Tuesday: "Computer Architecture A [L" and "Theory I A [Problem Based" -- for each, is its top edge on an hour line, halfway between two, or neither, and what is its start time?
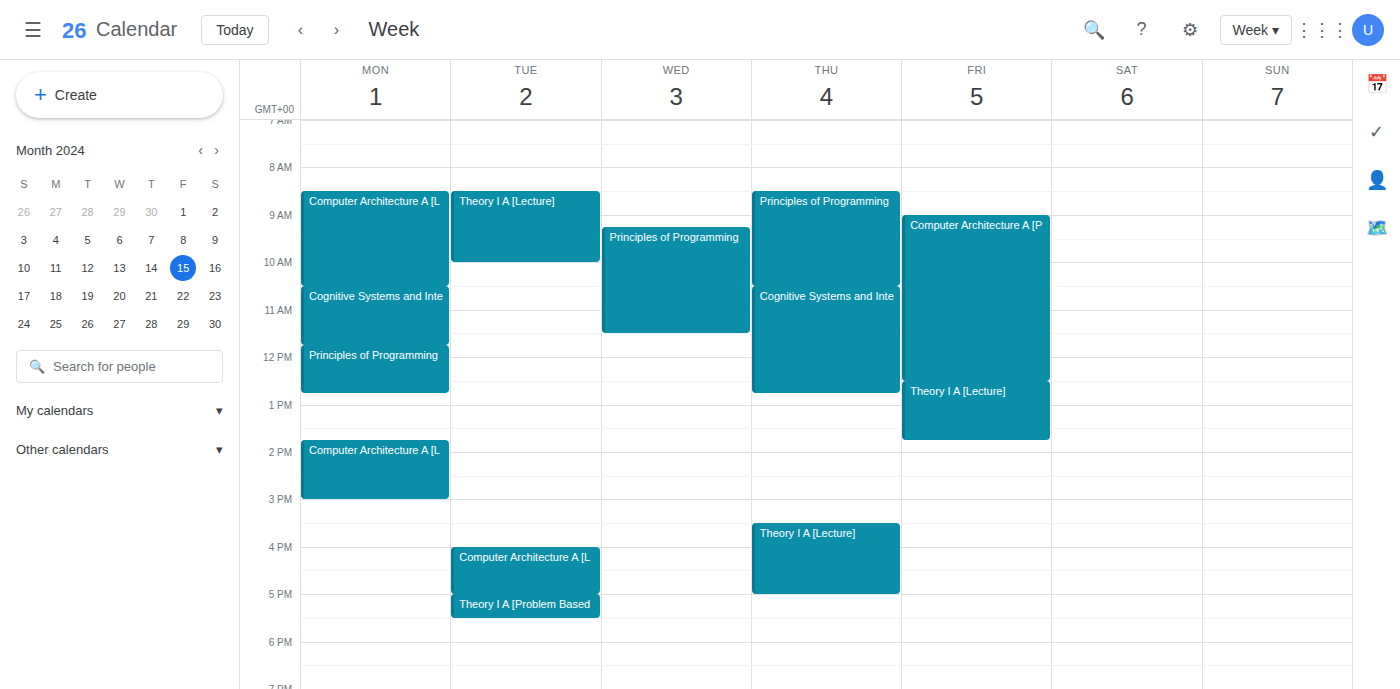
"Computer Architecture A [L": 4:00 PM, exactly on the 4 PM line. "Theory I A [Problem Based": 5:00 PM, exactly on the 5 PM line.